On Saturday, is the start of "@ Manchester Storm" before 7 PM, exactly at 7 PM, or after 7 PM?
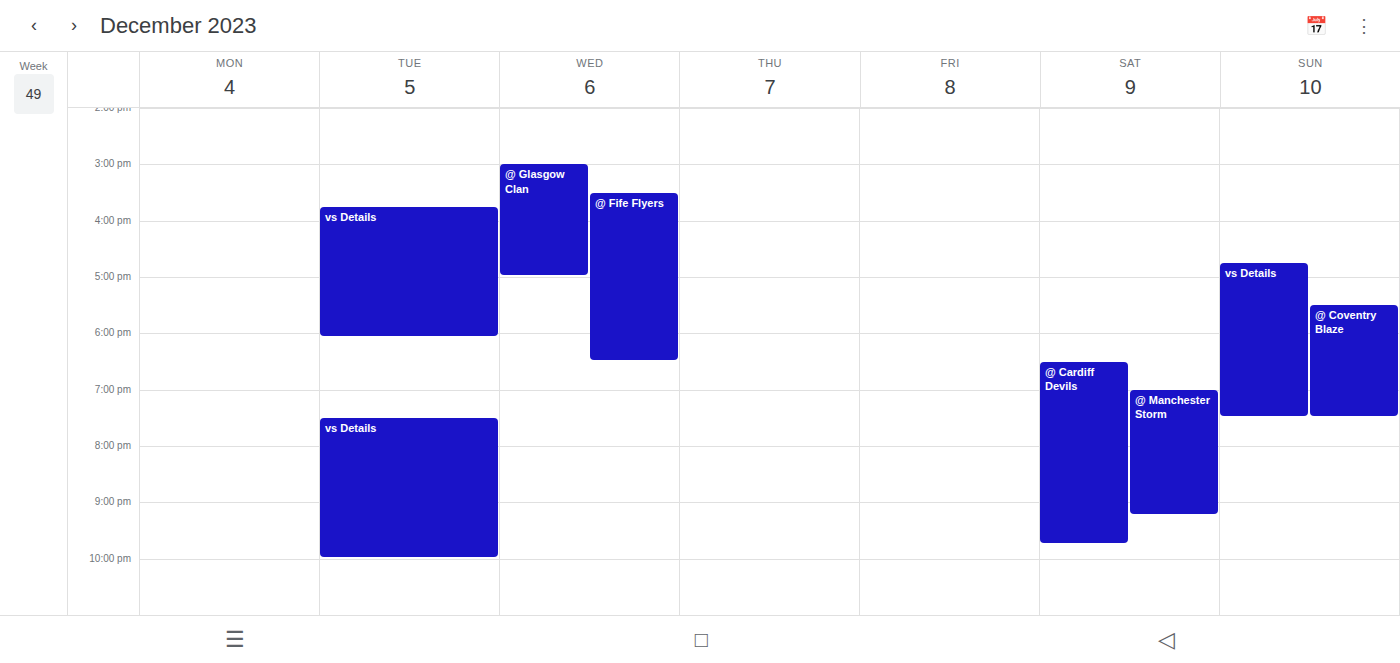
7:00 PM -- exactly at 7 PM, on the 7 PM line.